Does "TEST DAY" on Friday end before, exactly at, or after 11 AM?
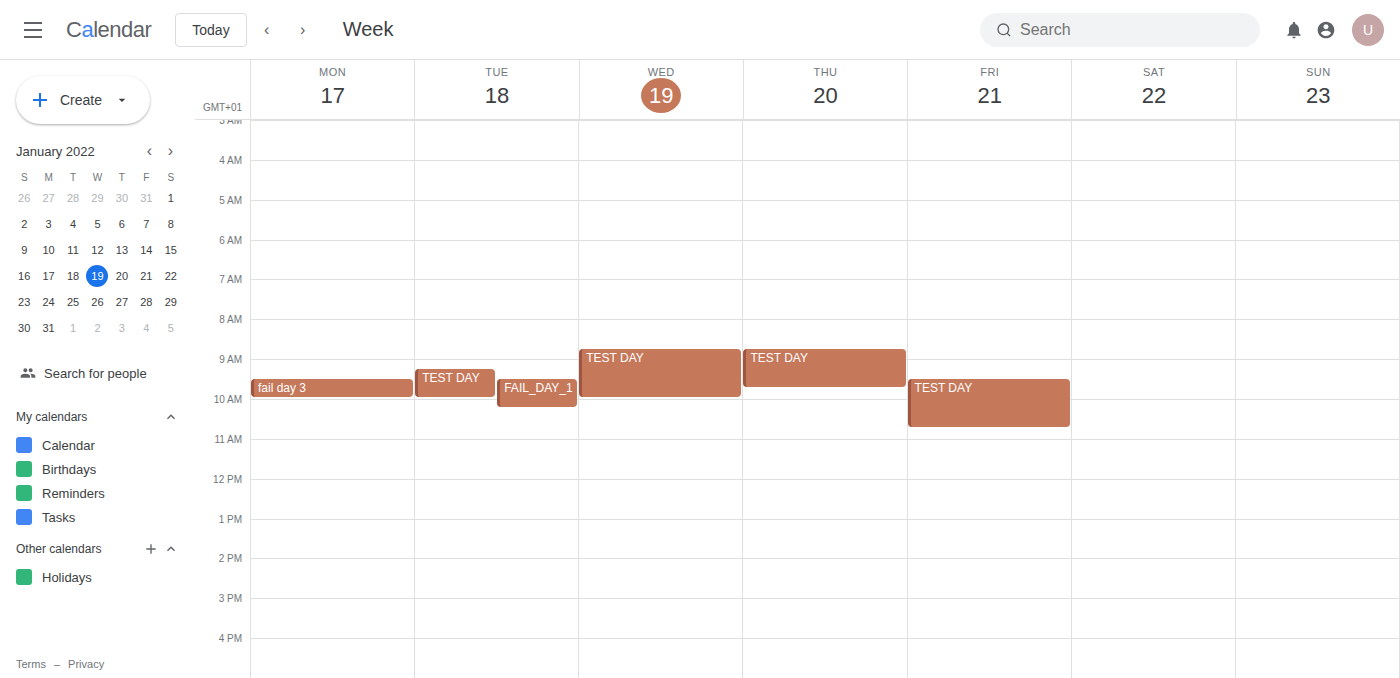
10:45 AM -- before 11 AM, 15 minutes above the 11 AM line.